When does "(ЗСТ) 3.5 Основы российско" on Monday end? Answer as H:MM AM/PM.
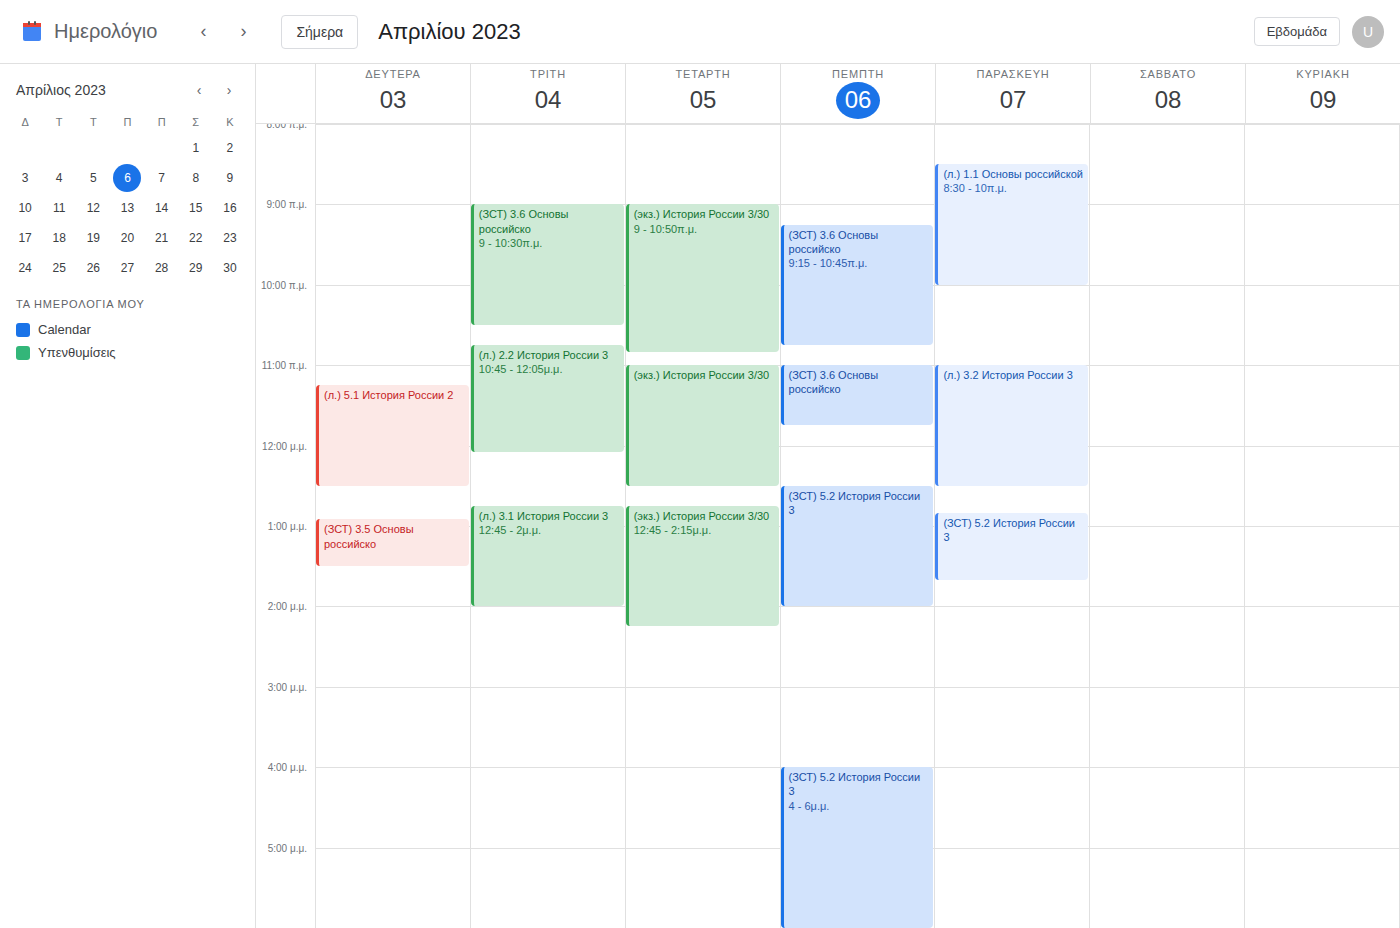
1:30 PM